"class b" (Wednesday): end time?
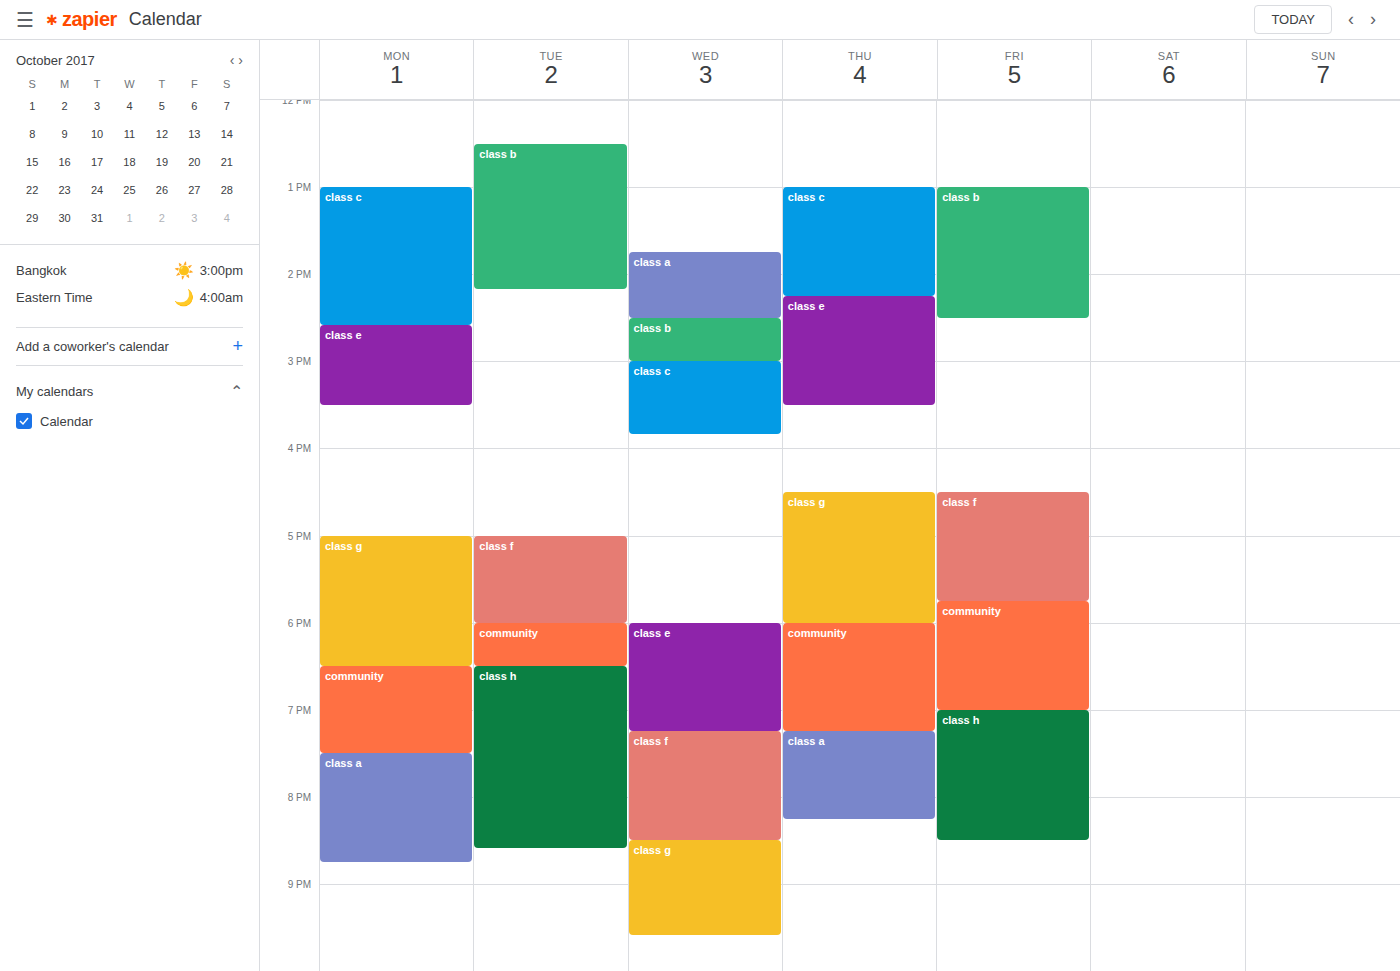
3:00 PM